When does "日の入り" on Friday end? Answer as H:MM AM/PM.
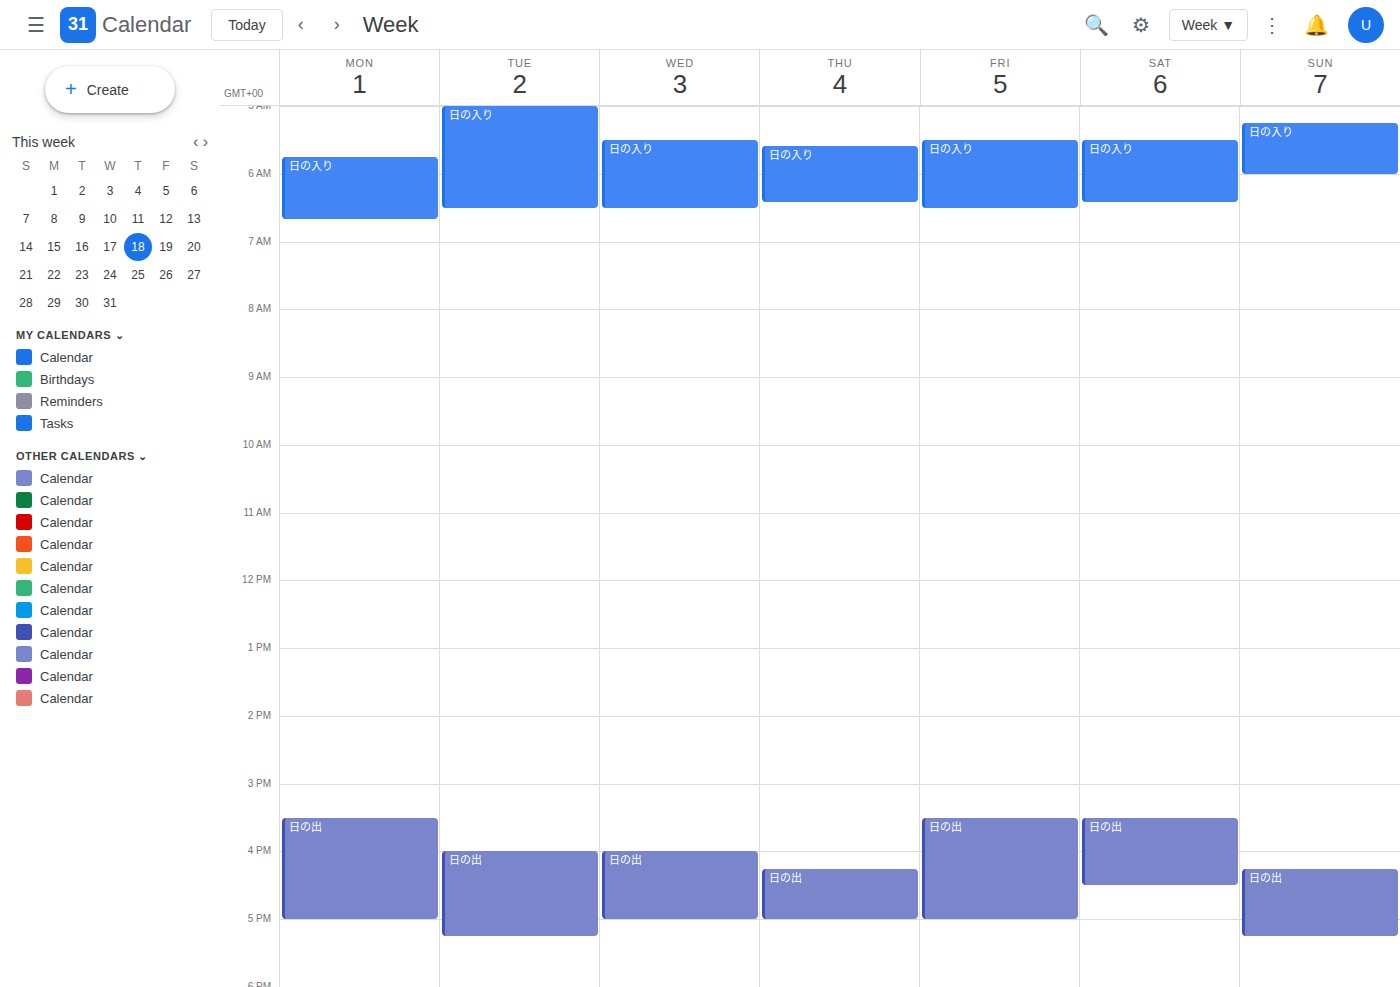
6:30 AM